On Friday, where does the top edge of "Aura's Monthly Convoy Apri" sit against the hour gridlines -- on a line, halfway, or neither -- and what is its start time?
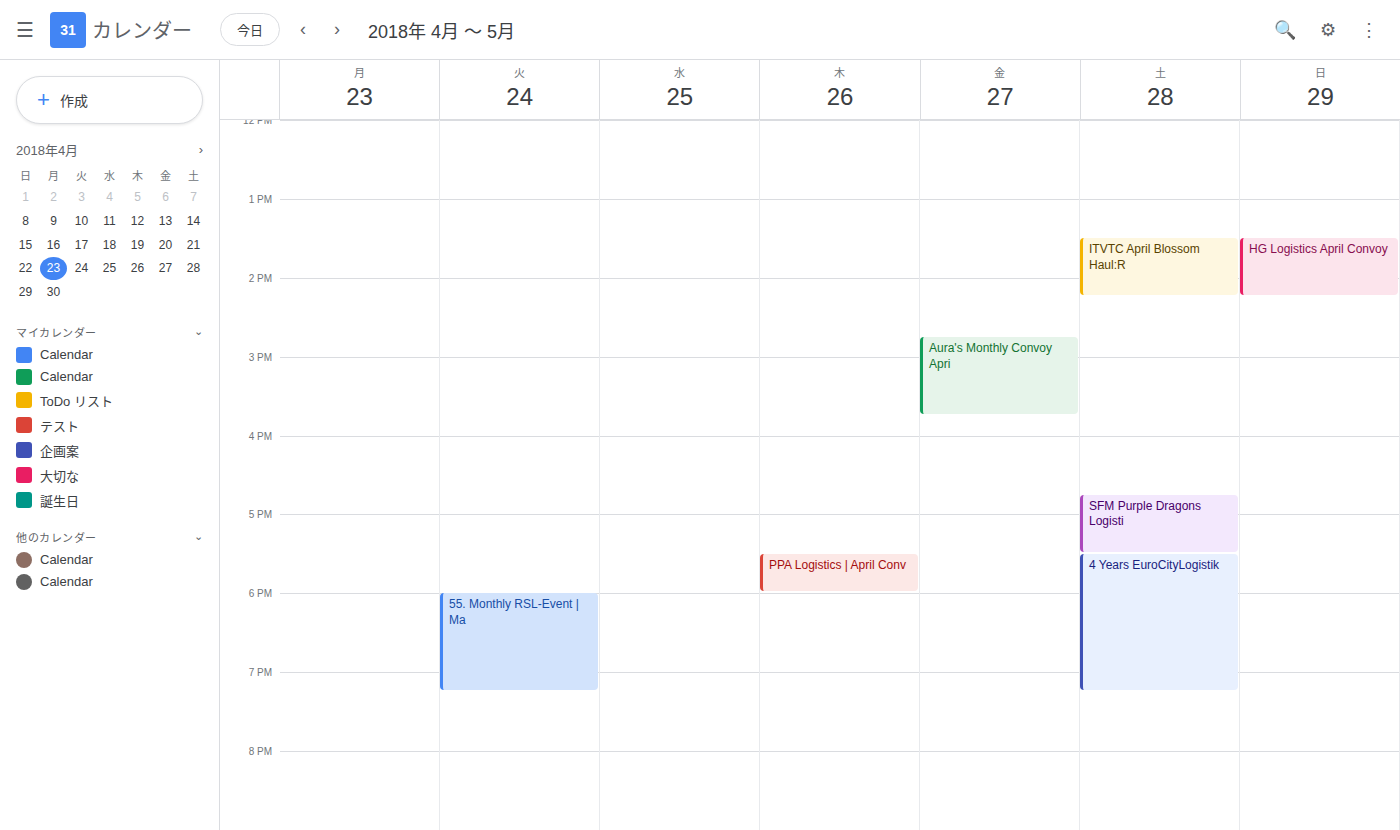
2:45 PM -- neither: three quarters of the way from the 2 PM line to the 3 PM line.